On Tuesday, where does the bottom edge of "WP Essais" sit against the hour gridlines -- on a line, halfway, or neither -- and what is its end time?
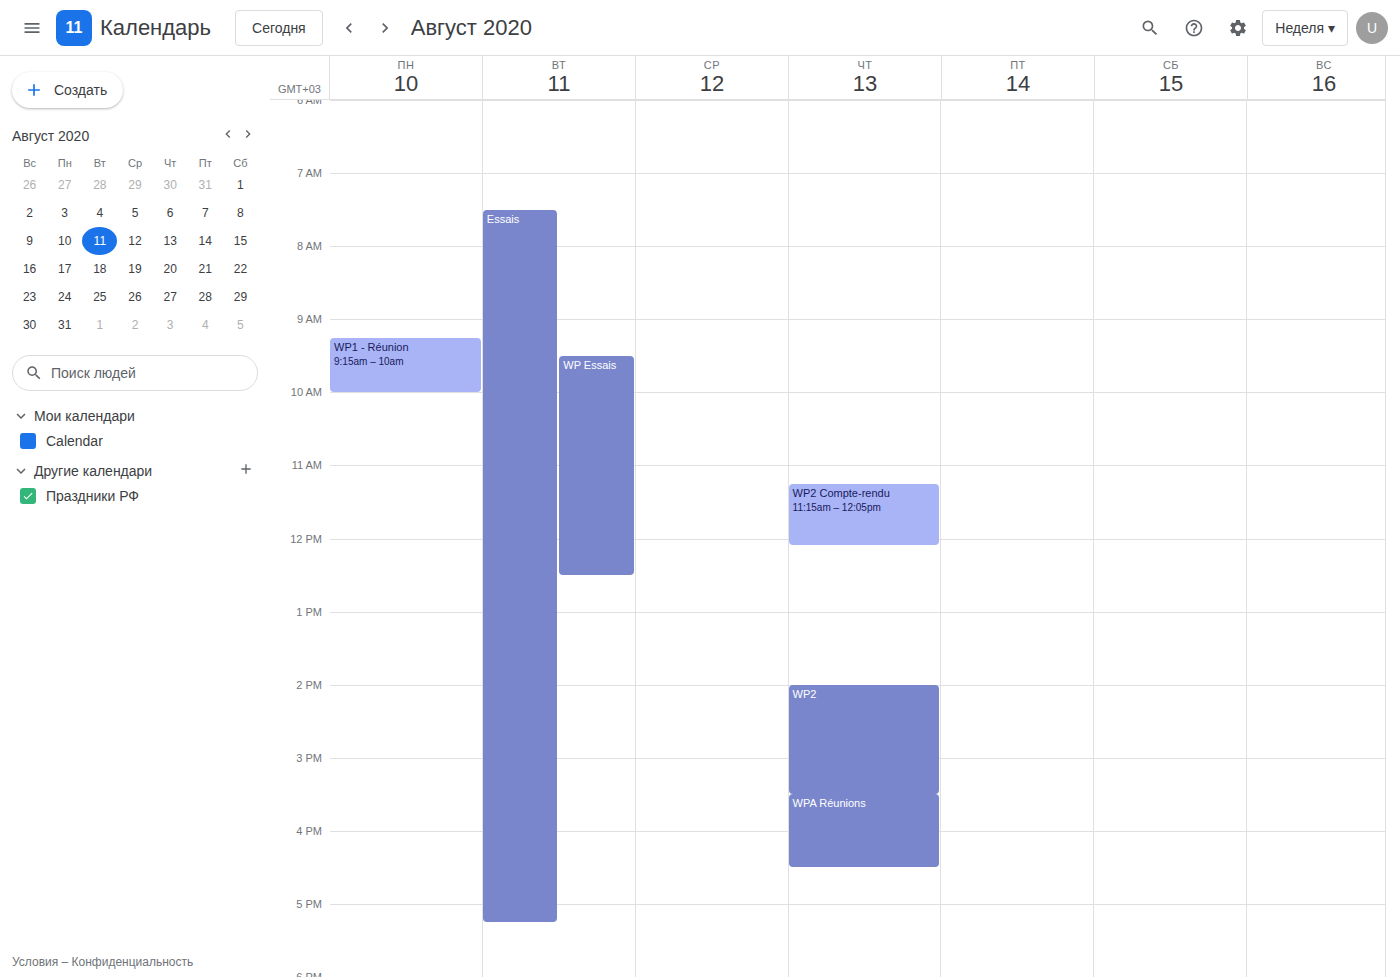
12:30 PM -- halfway between the 12 PM and 1 PM lines.